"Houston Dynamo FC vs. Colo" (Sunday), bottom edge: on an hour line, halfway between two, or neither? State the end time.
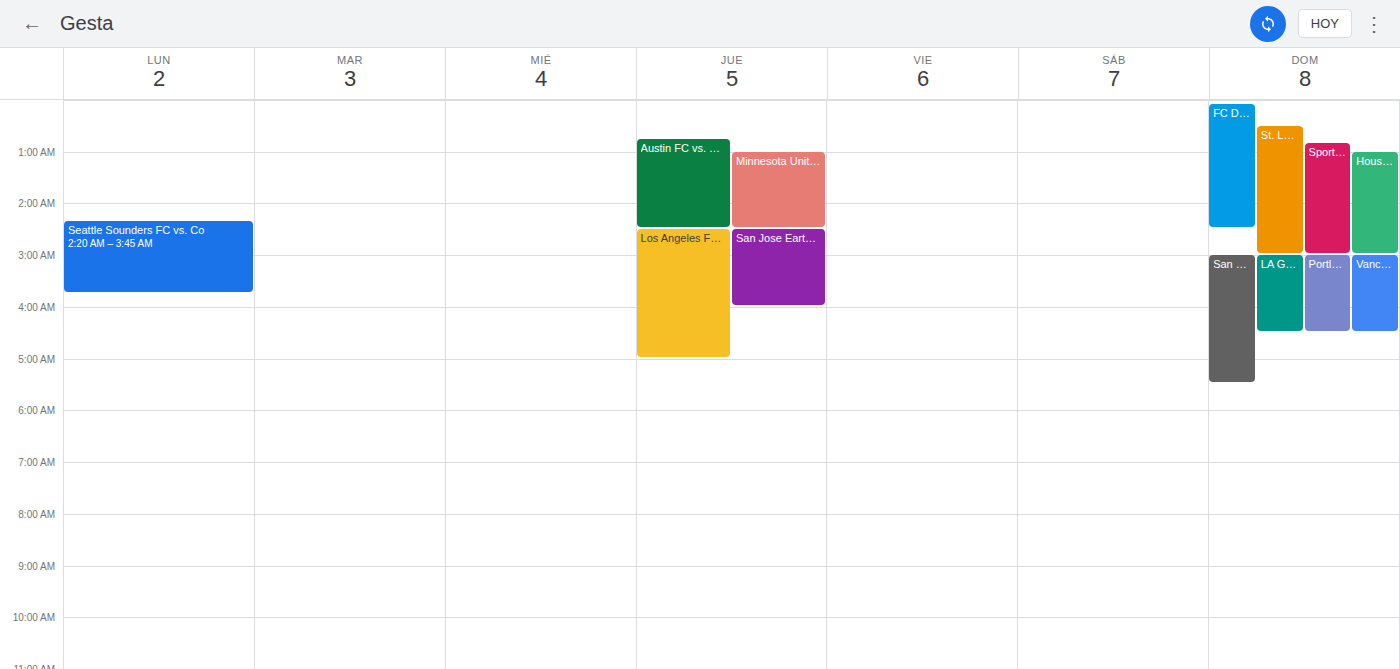
3:00 AM -- exactly on the 3 AM line.